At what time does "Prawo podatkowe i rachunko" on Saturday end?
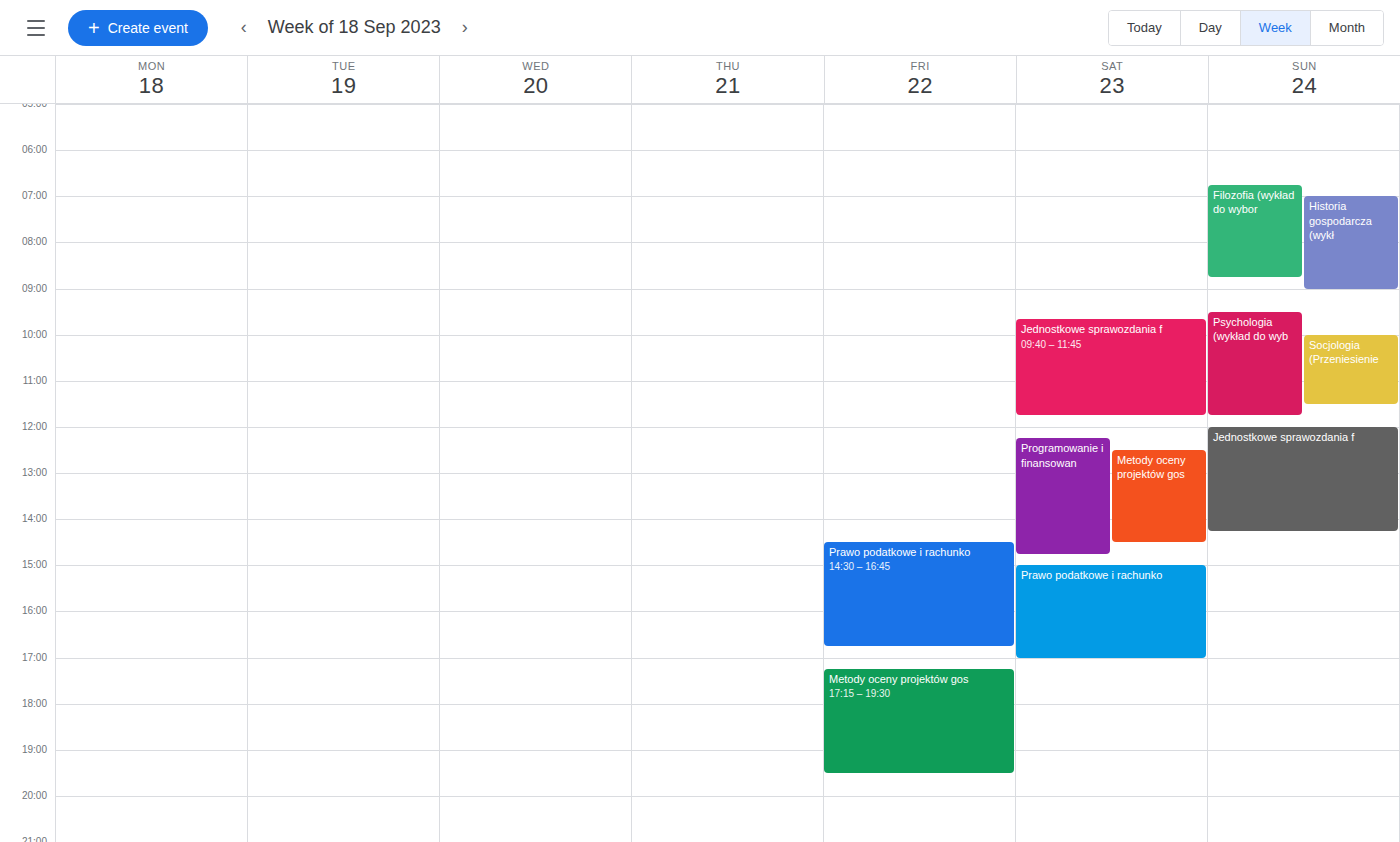
5:00 PM